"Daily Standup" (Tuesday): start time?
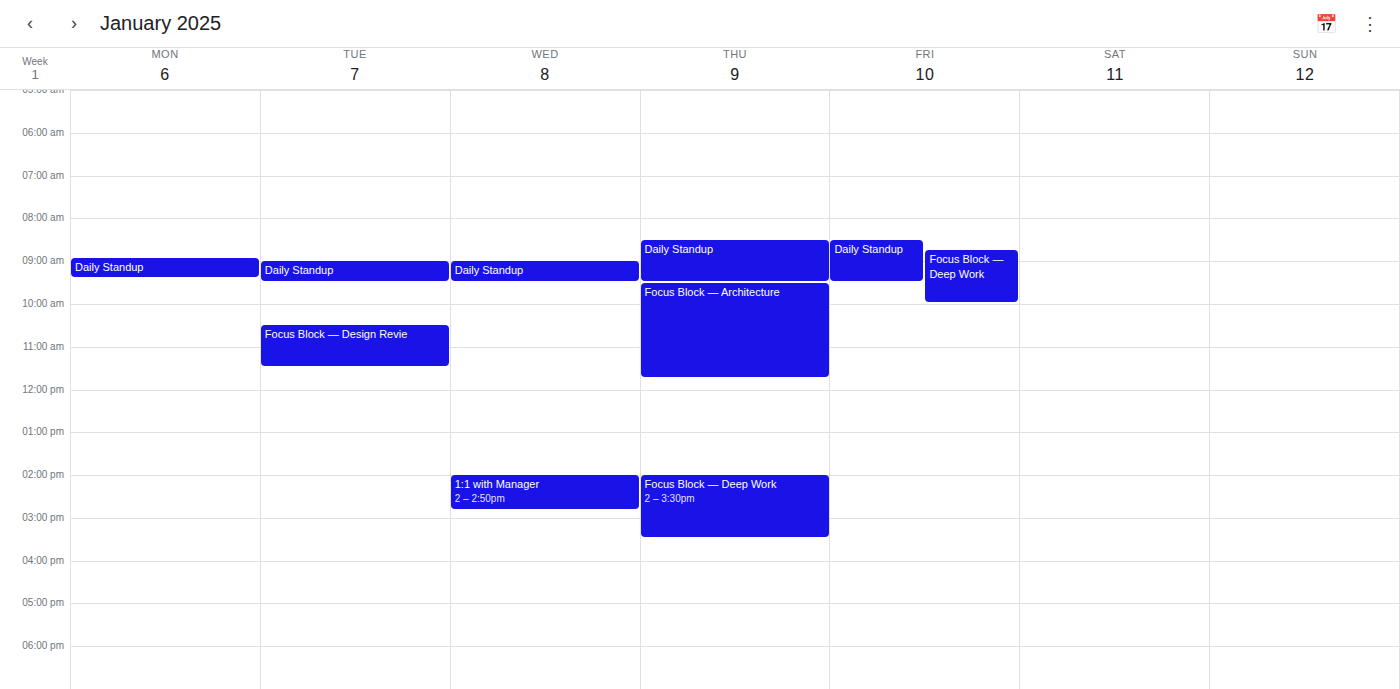
9:00 AM